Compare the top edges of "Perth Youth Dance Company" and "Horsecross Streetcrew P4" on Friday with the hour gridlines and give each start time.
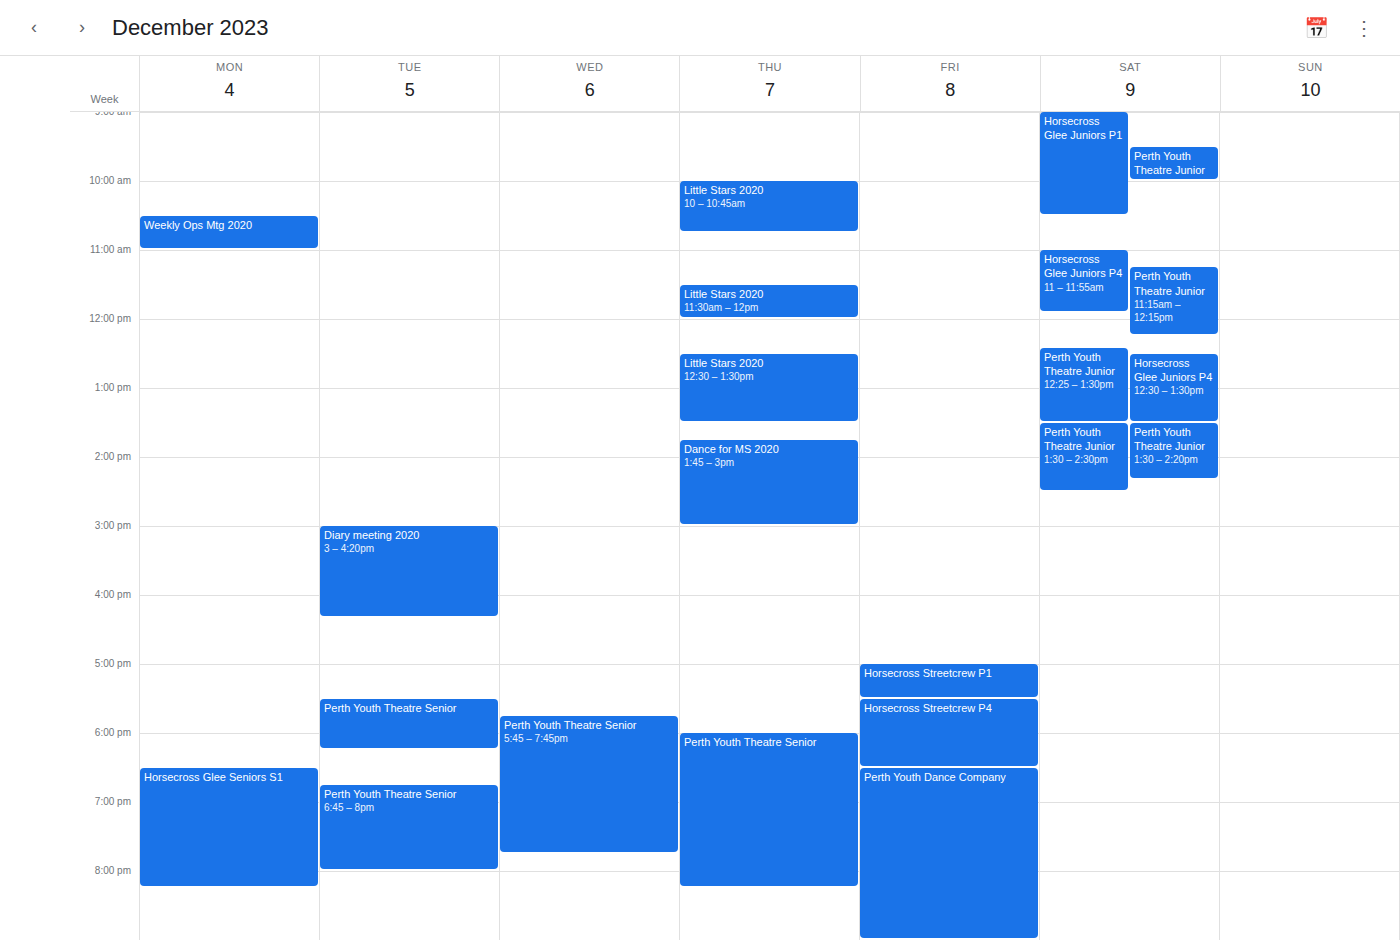
"Perth Youth Dance Company": 18:30, halfway between the 18:00 and 19:00 lines. "Horsecross Streetcrew P4": 17:30, halfway between the 17:00 and 18:00 lines.